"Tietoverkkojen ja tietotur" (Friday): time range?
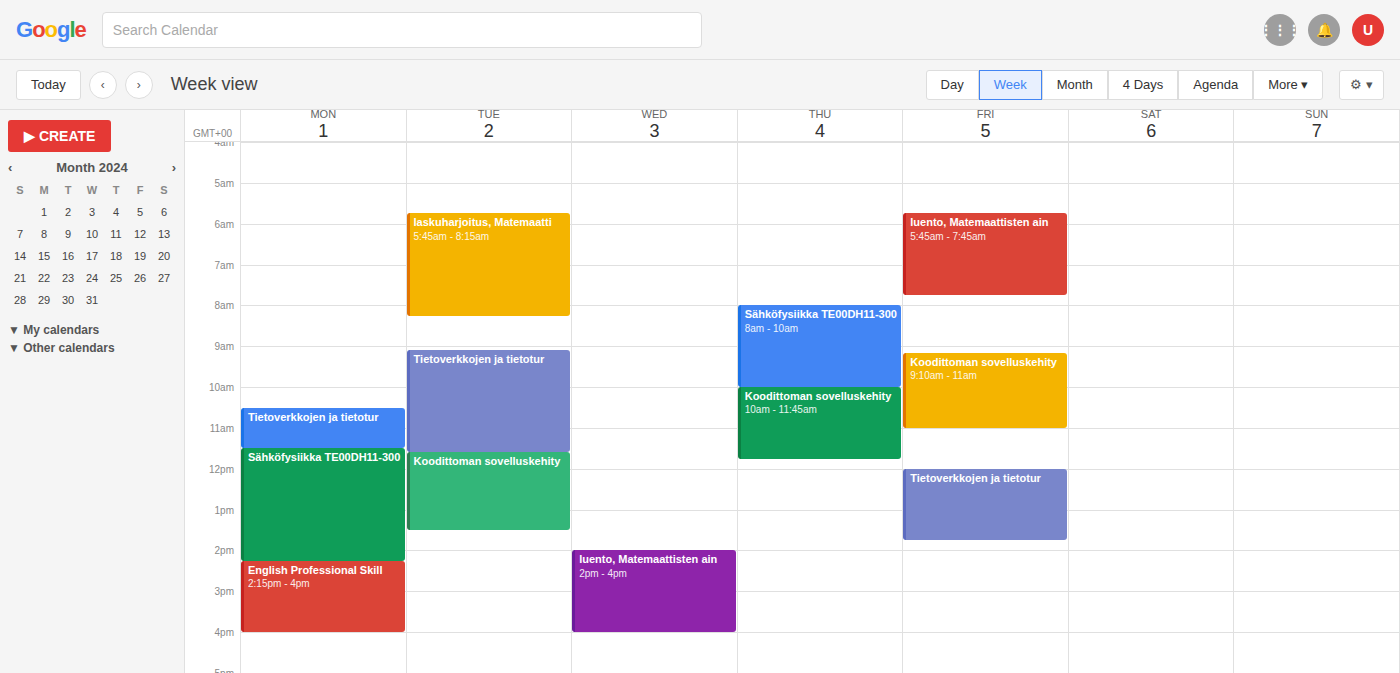
12:00 PM to 1:45 PM